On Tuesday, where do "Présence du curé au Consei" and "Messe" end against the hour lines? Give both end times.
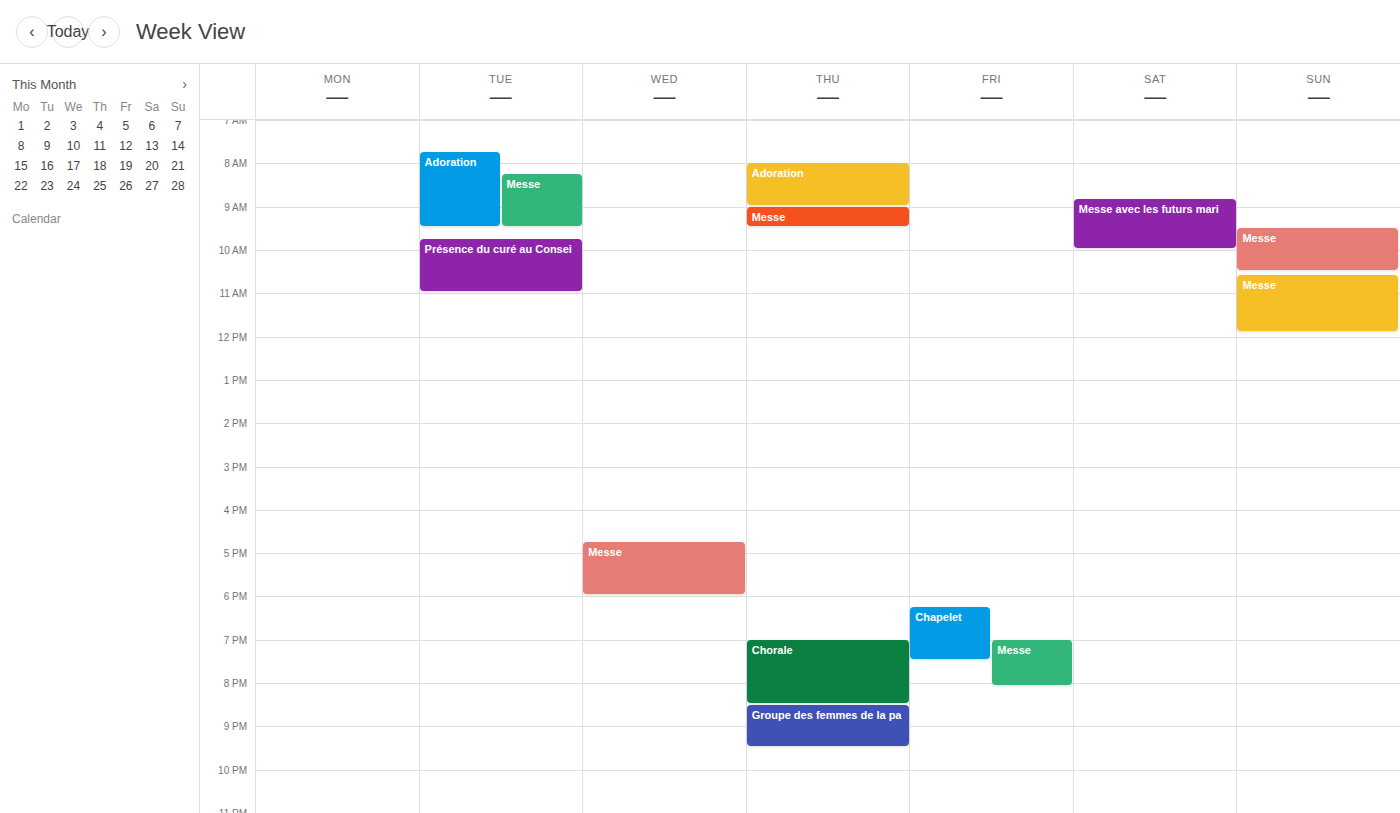
"Présence du curé au Consei": 11:00 AM, exactly on the 11 AM line. "Messe": 9:30 AM, halfway between the 9 AM and 10 AM lines.